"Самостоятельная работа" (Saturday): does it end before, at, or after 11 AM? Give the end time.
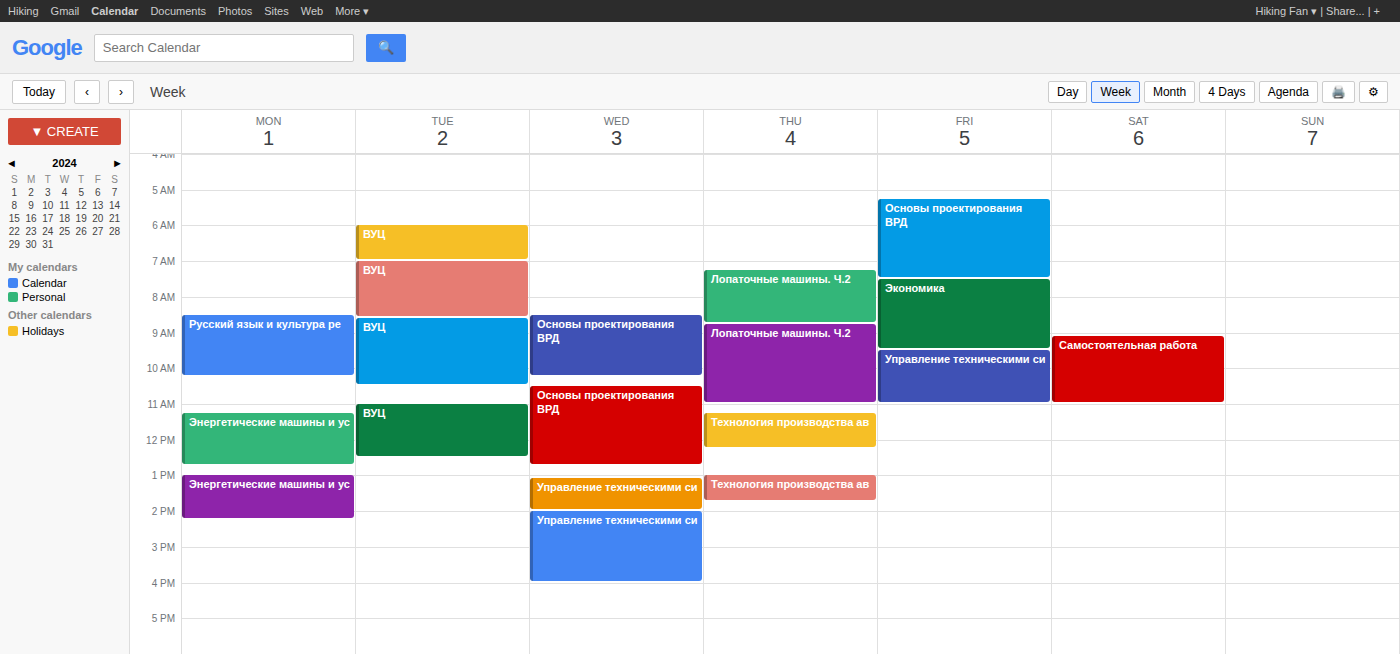
11:00 AM -- exactly at 11 AM, on the 11 AM line.